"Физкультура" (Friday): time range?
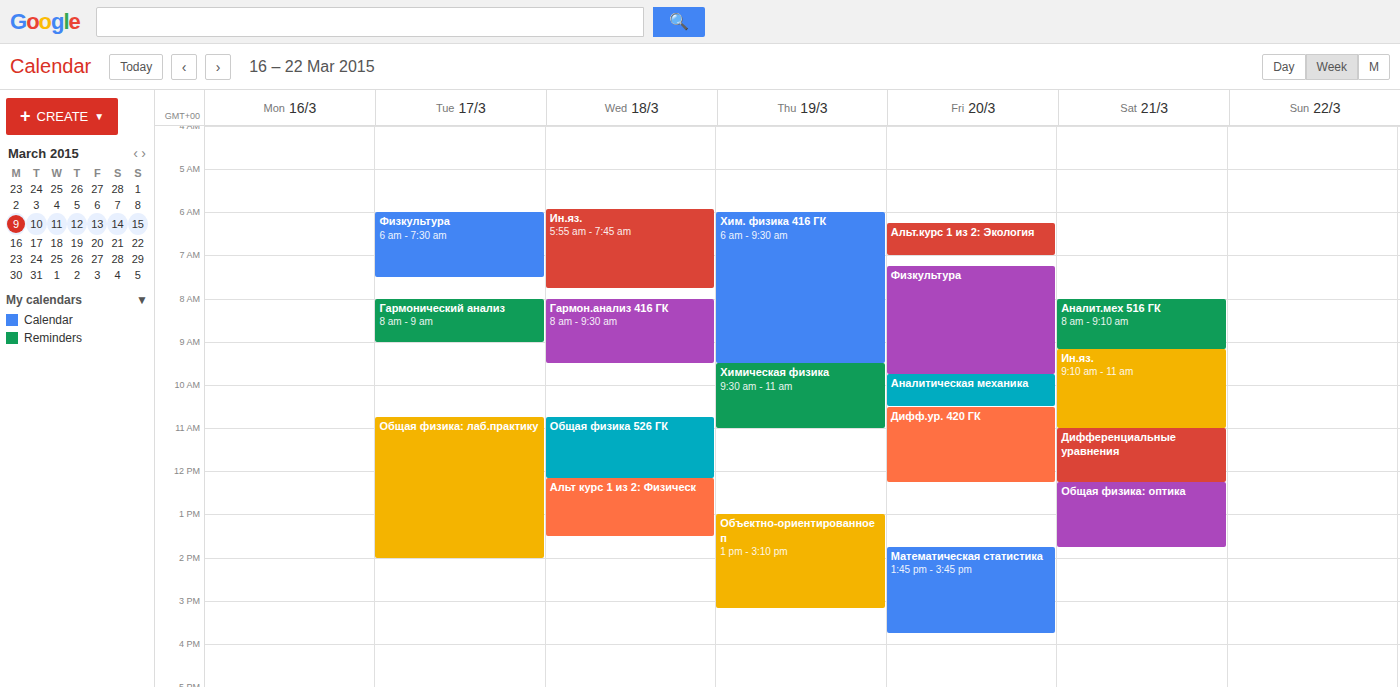
7:15 AM to 9:45 AM